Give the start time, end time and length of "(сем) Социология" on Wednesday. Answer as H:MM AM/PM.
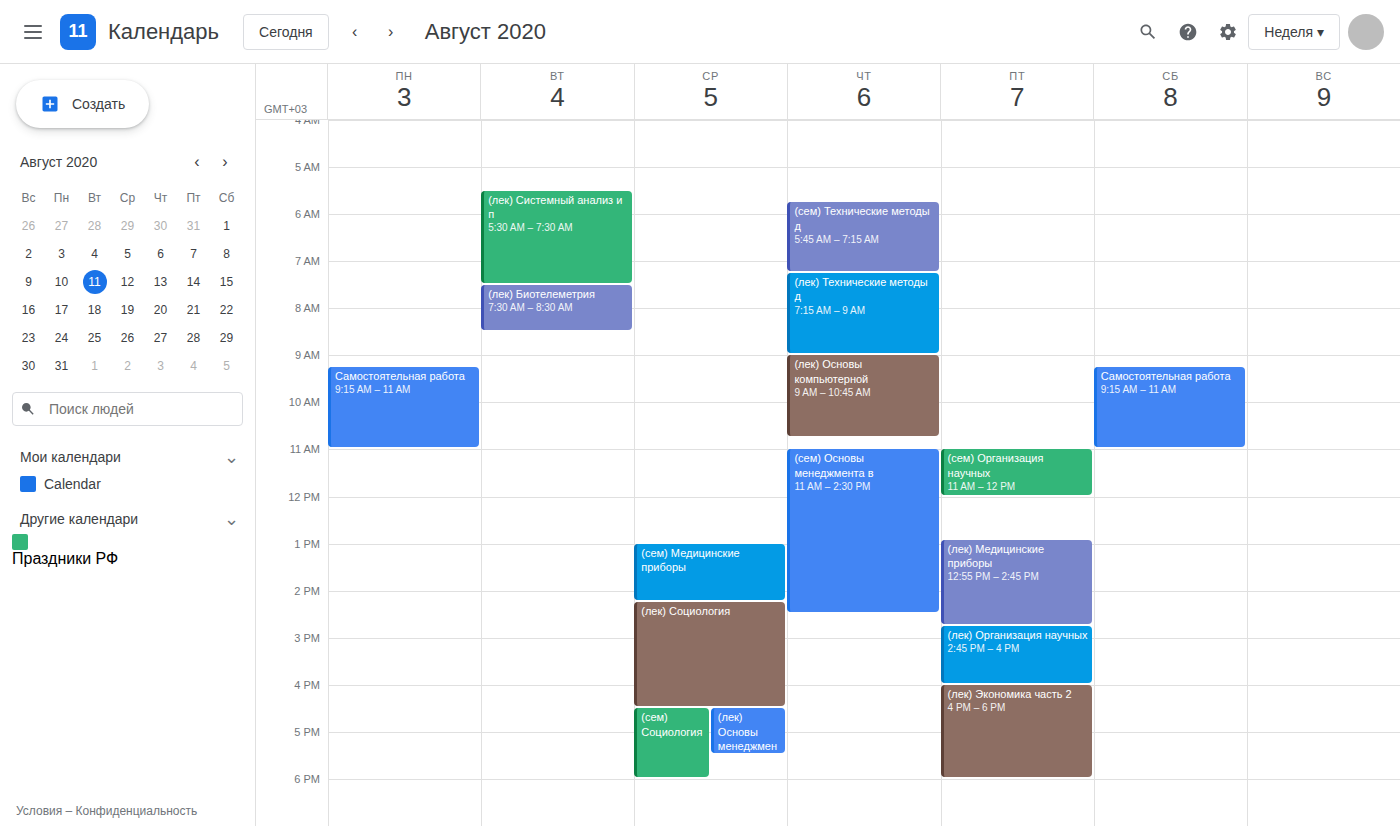
4:30 PM to 6:00 PM, 1 hour 30 minutes